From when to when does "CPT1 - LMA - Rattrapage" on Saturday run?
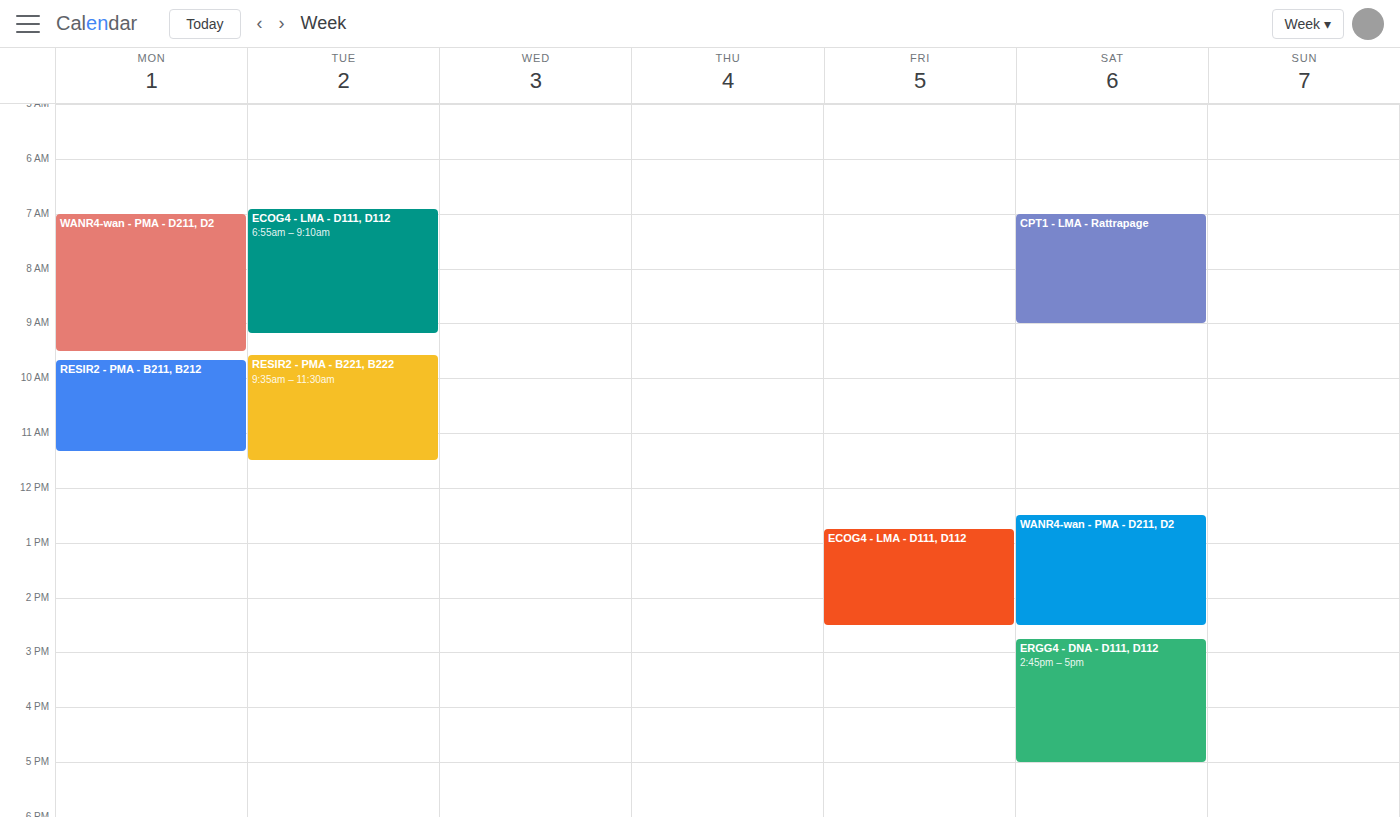
7:00 AM to 9:00 AM